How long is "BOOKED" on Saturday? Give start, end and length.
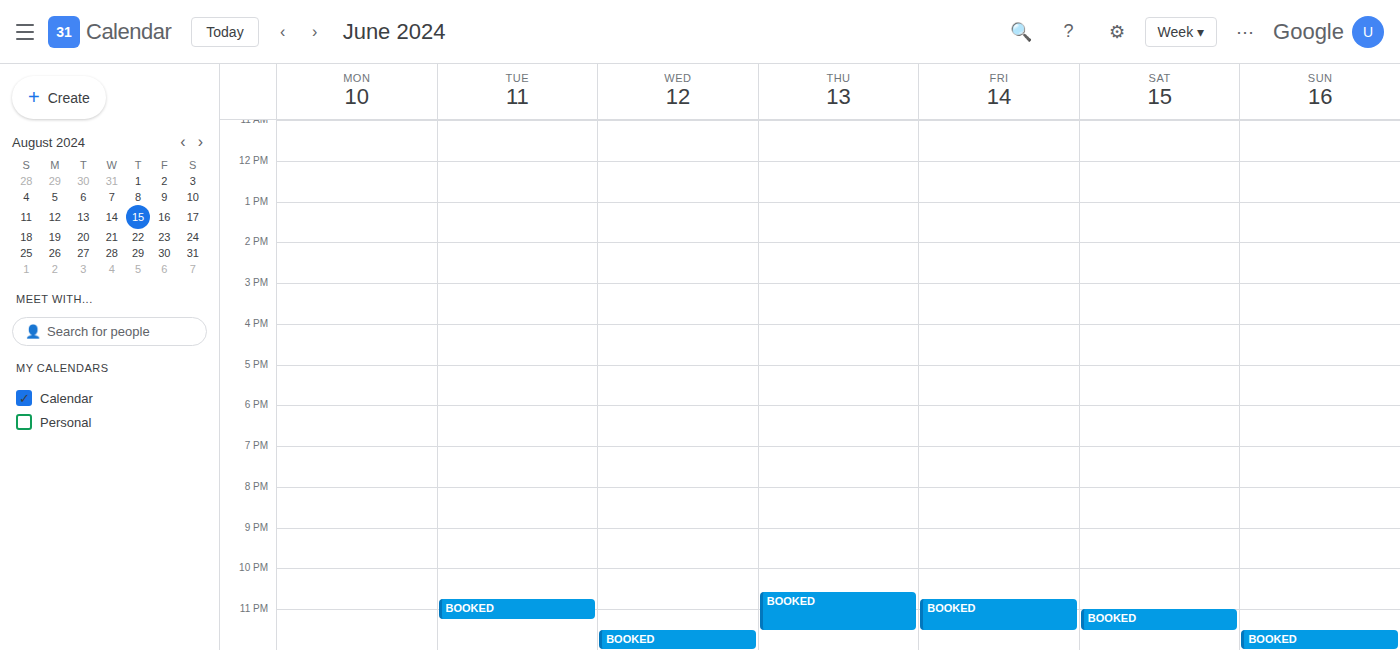
11:00 PM to 11:30 PM, 30 minutes